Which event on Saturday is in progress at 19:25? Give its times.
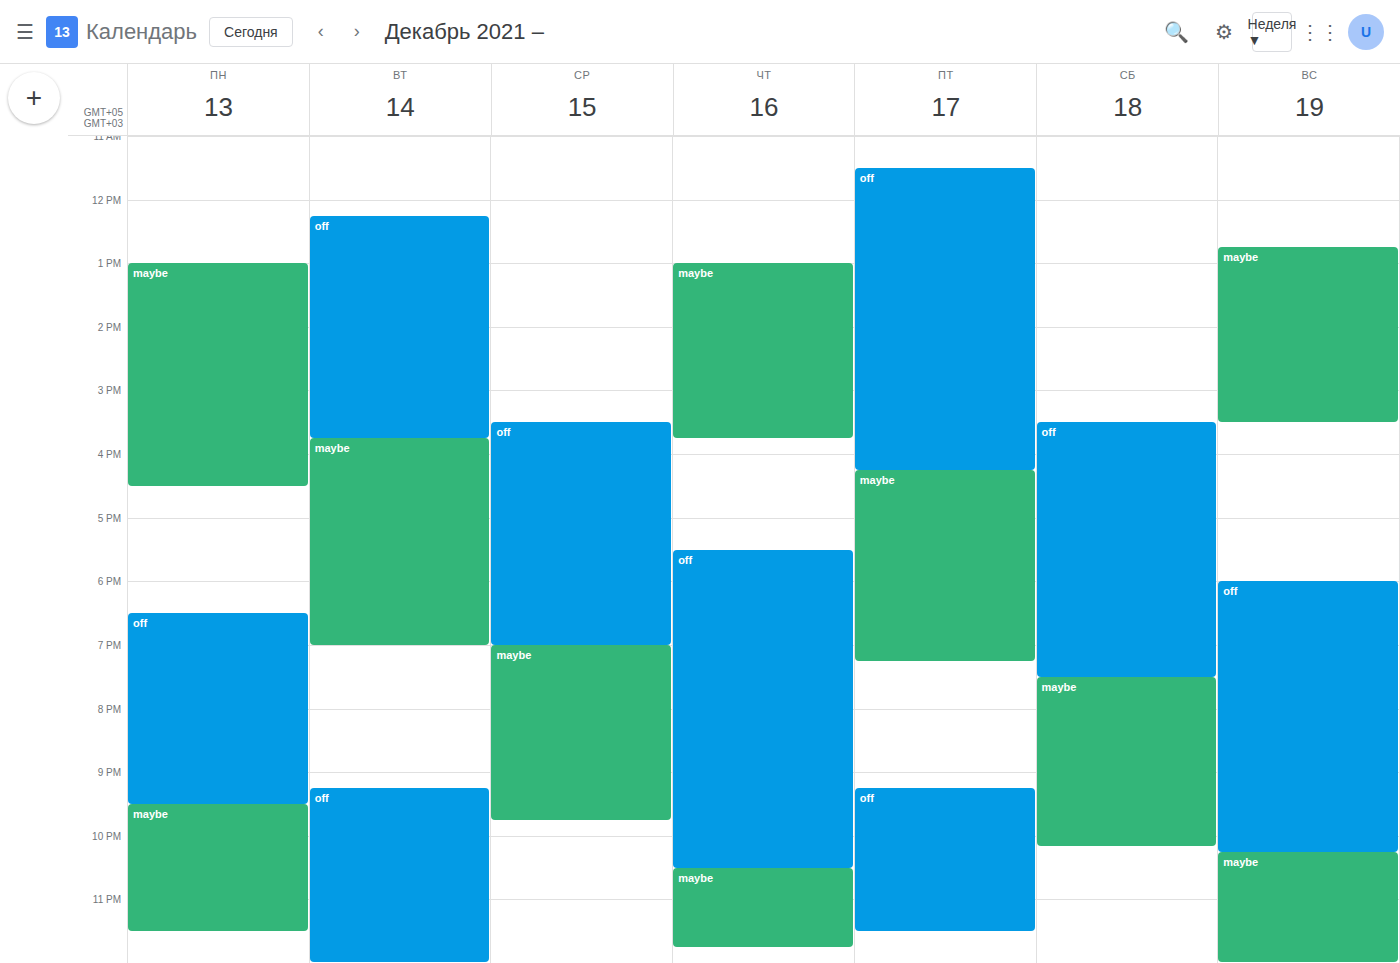
"off", 15:30 to 19:30